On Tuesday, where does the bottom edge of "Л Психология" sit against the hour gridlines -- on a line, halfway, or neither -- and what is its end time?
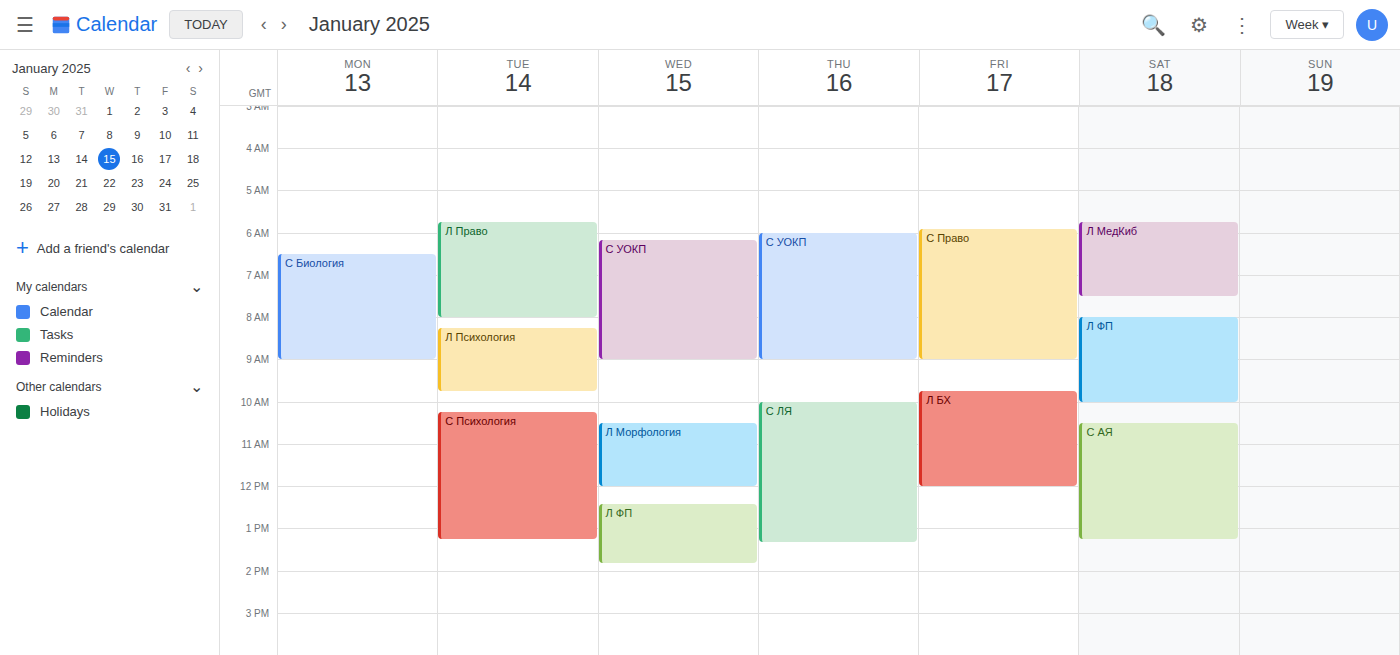
9:45 AM -- neither: three quarters of the way from the 9 AM line to the 10 AM line.